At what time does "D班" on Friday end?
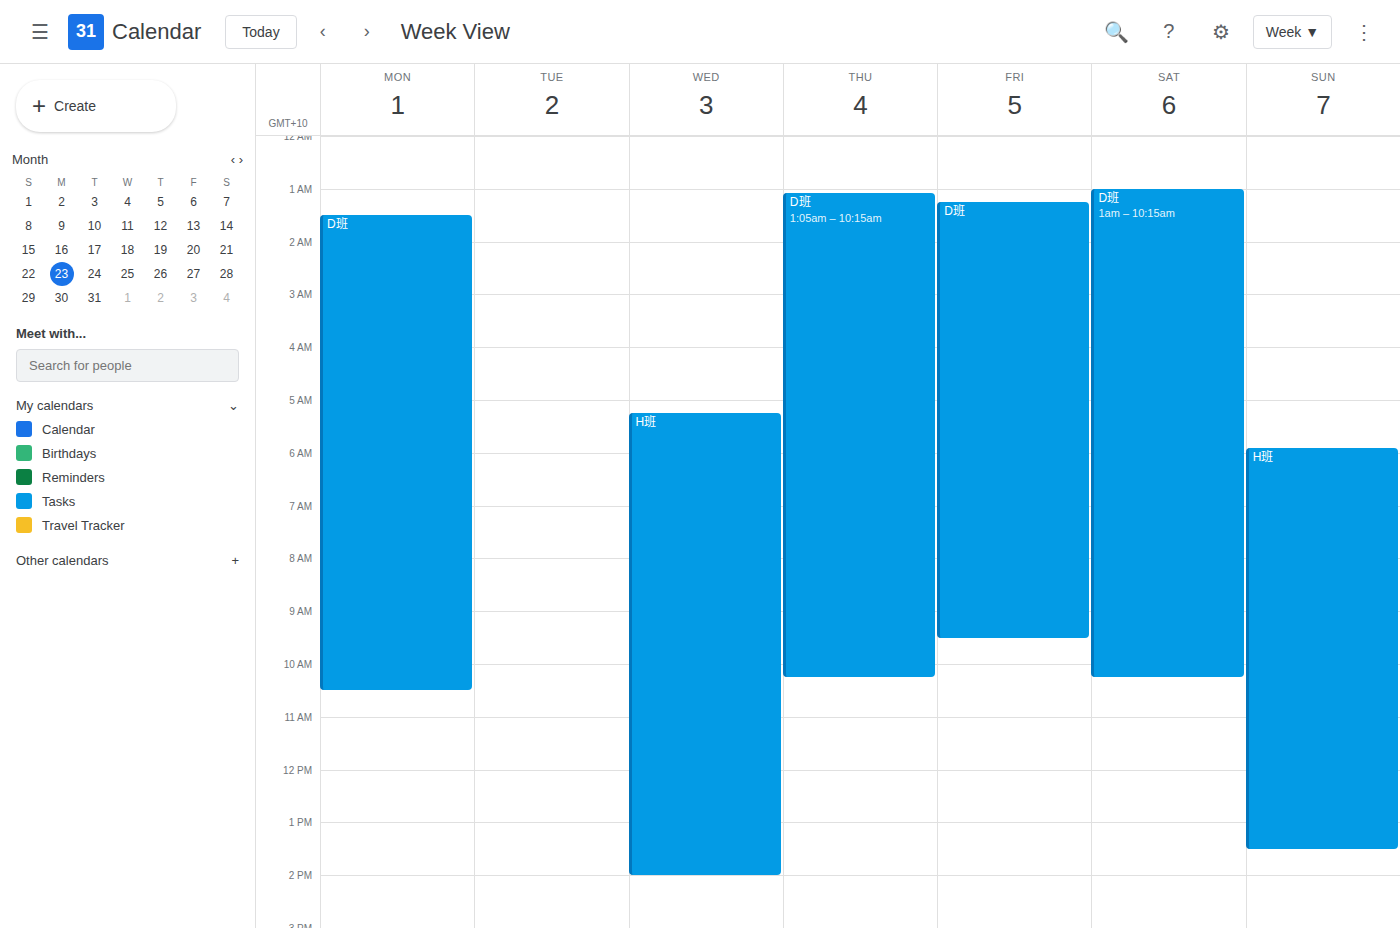
9:30 AM